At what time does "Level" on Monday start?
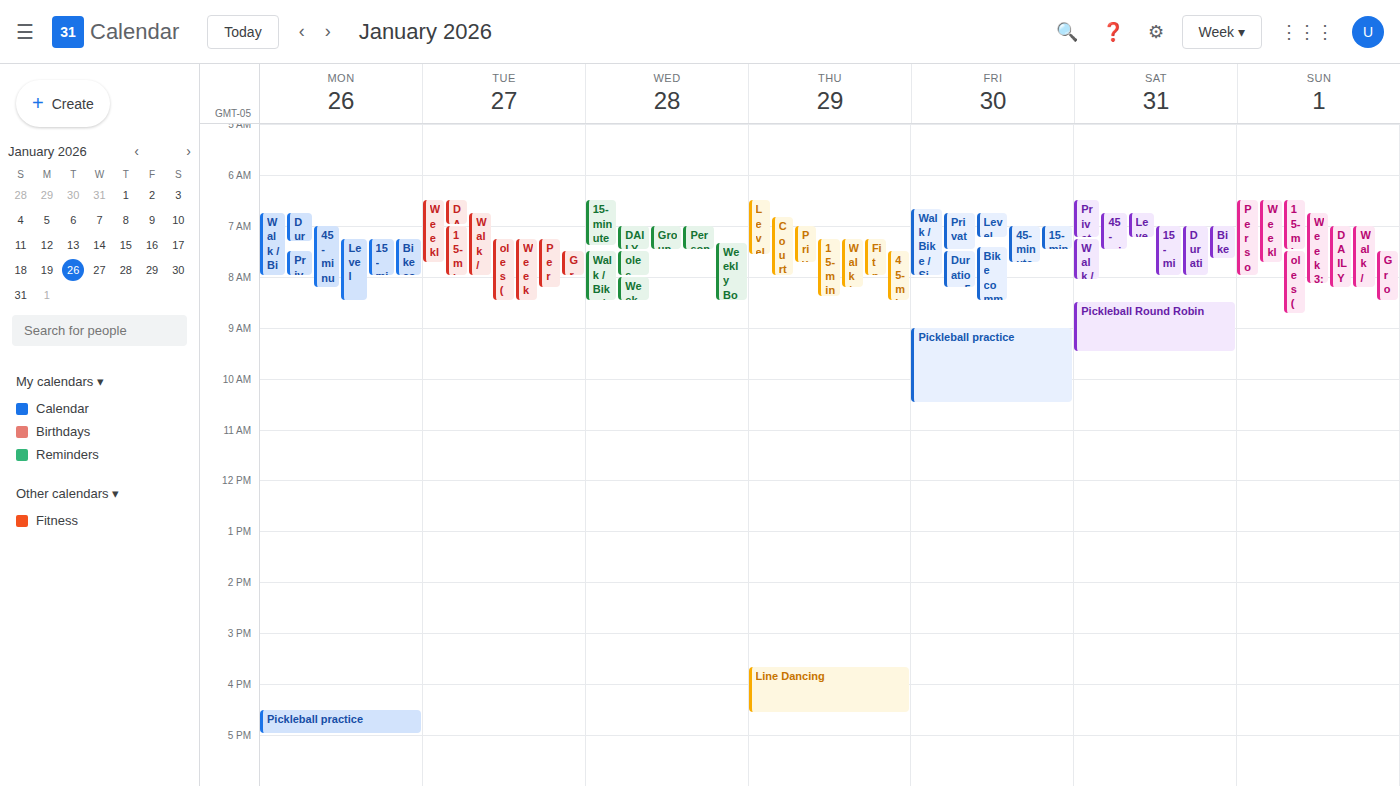
7:15 AM